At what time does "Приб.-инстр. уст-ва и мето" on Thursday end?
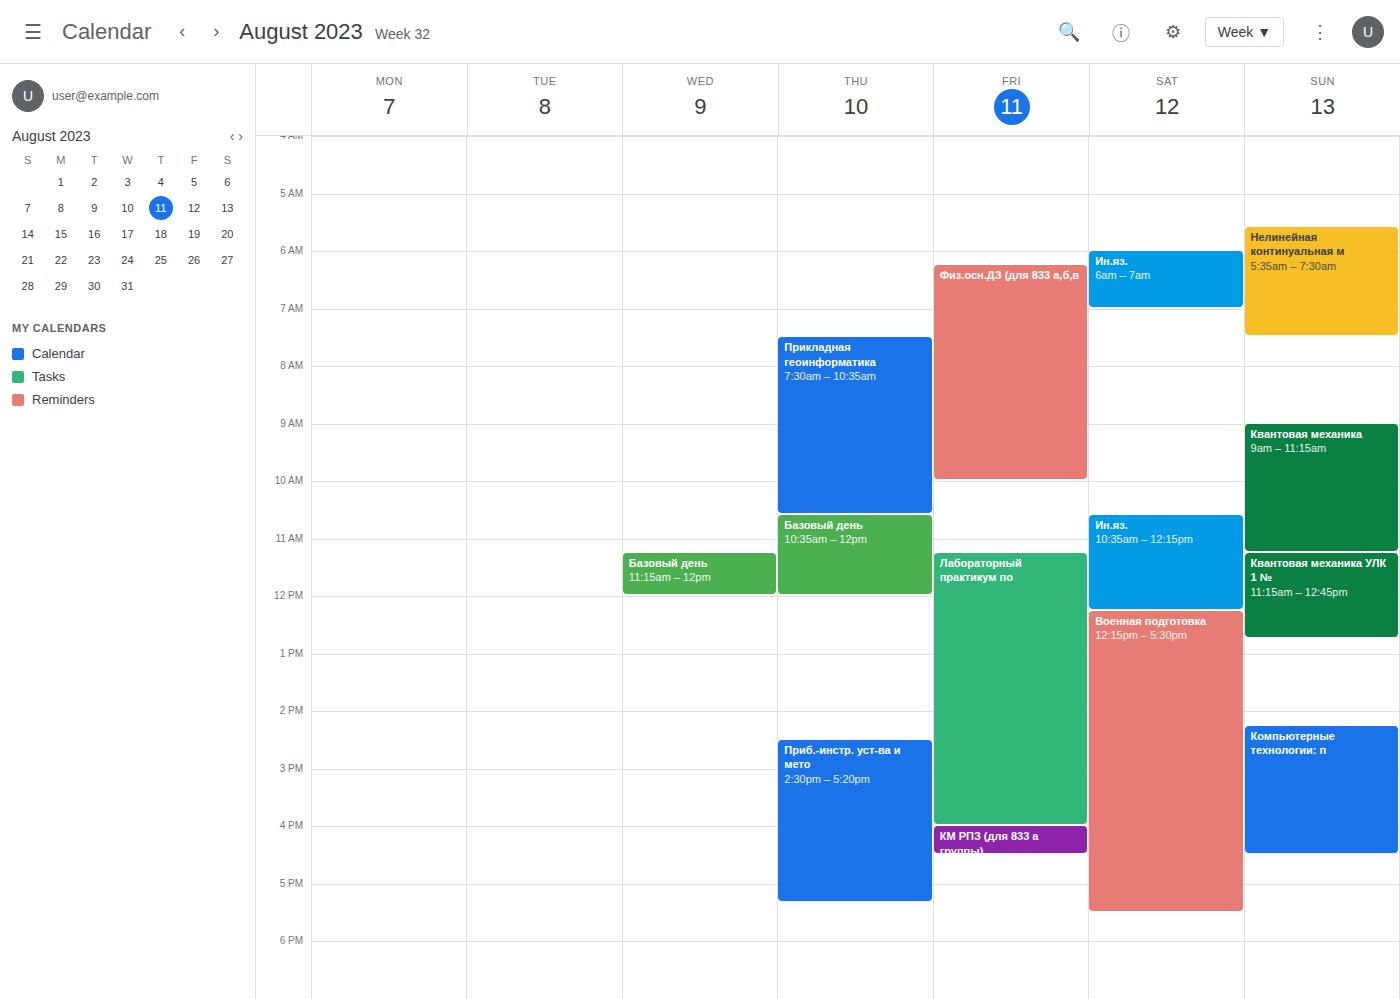
5:20 PM